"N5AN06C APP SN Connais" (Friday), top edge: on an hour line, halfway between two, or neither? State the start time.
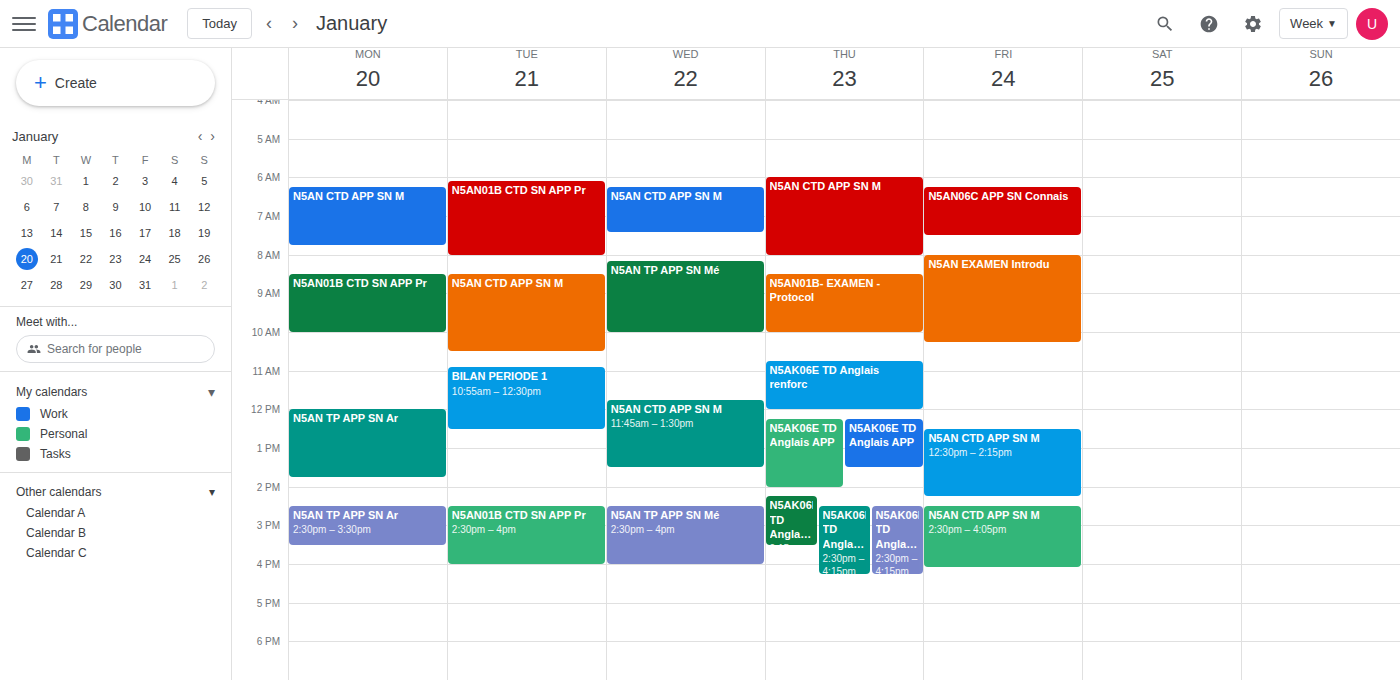
6:15 AM -- neither: a quarter of the way from the 6 AM line to the 7 AM line.